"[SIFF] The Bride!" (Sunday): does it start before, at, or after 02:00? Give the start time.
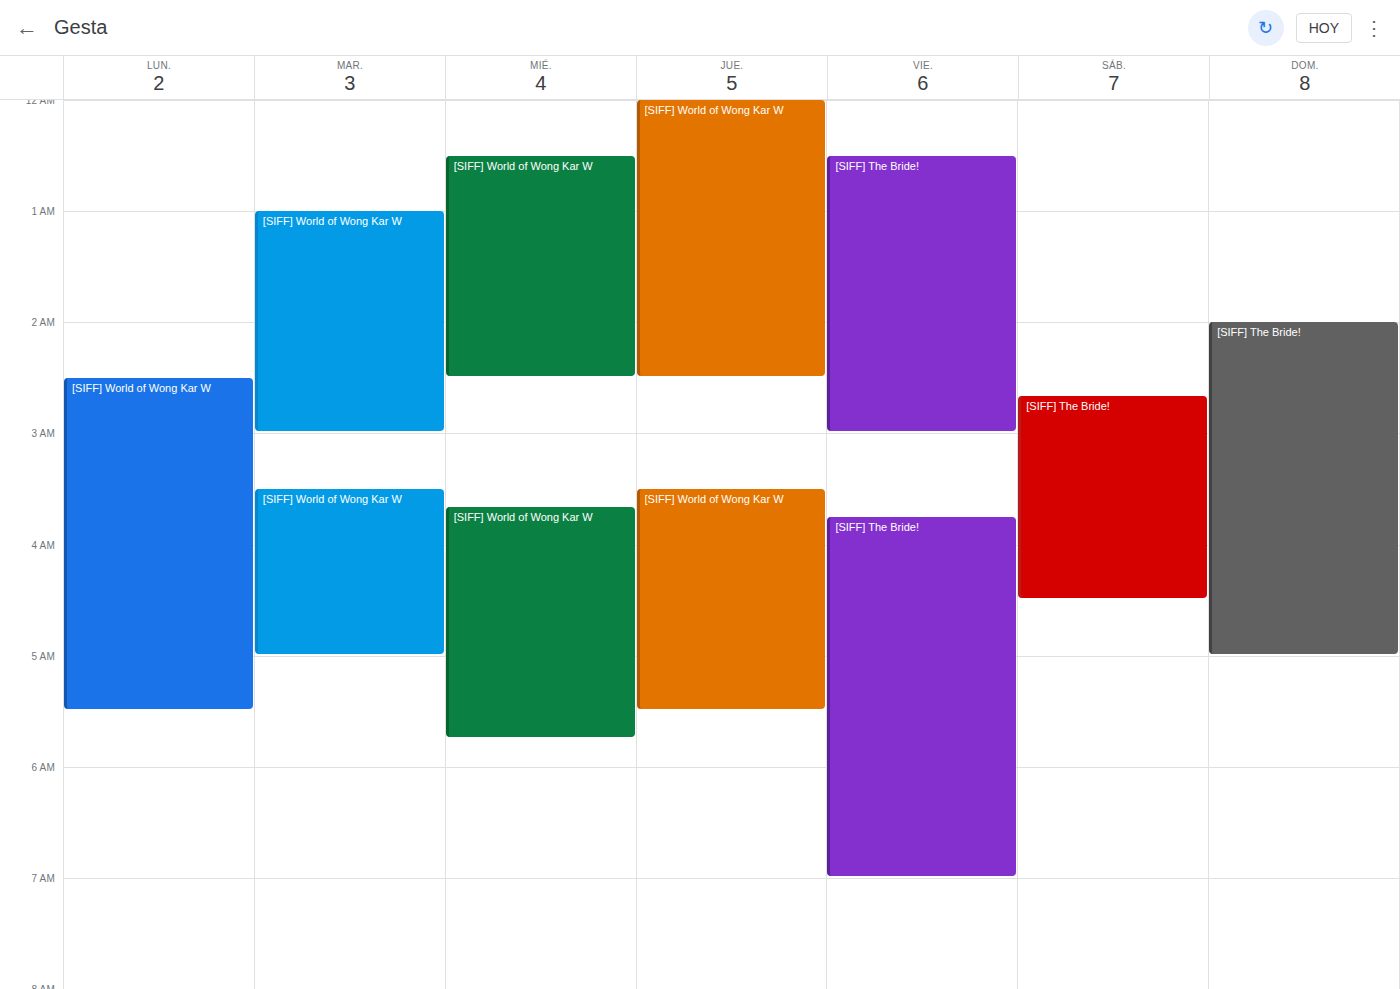
02:00 -- exactly at 02:00, on the 02:00 line.